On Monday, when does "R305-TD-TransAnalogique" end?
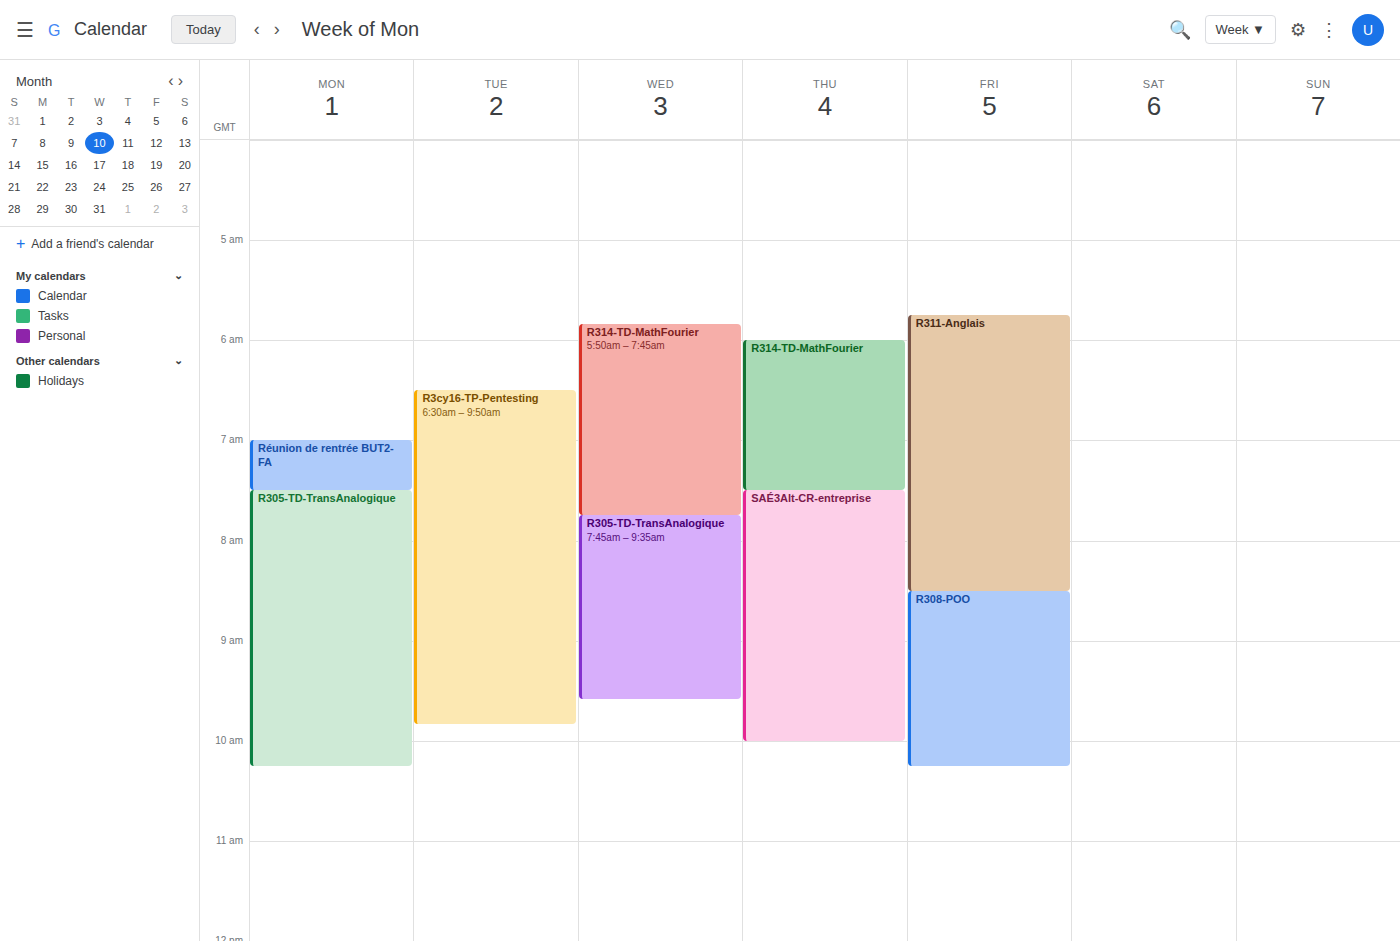
10:15 AM